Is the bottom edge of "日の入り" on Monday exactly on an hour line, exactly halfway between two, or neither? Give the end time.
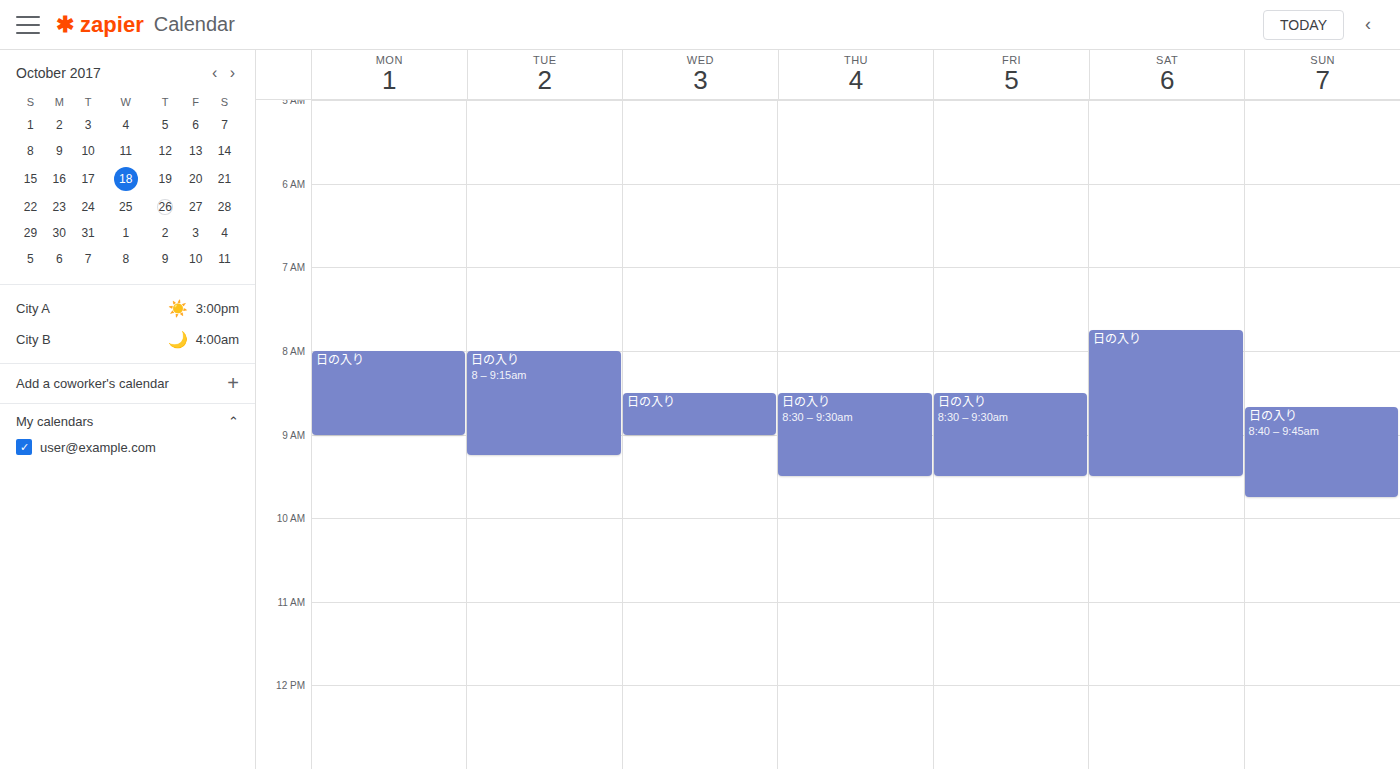
9:00 AM -- exactly on the 9 AM line.